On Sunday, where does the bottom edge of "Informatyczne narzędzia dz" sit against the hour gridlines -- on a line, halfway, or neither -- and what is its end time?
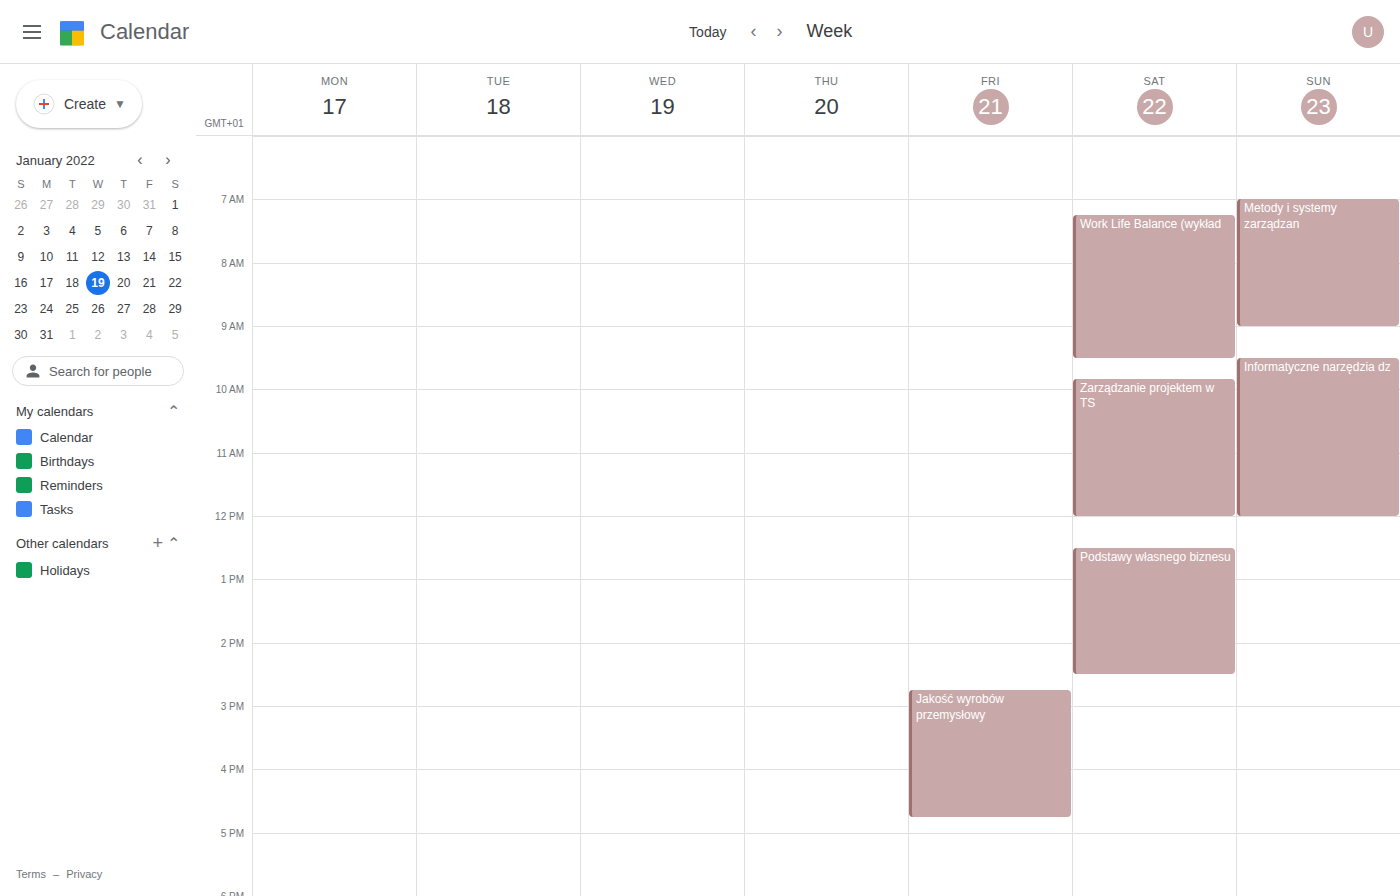
12:00 -- exactly on the 12:00 line.